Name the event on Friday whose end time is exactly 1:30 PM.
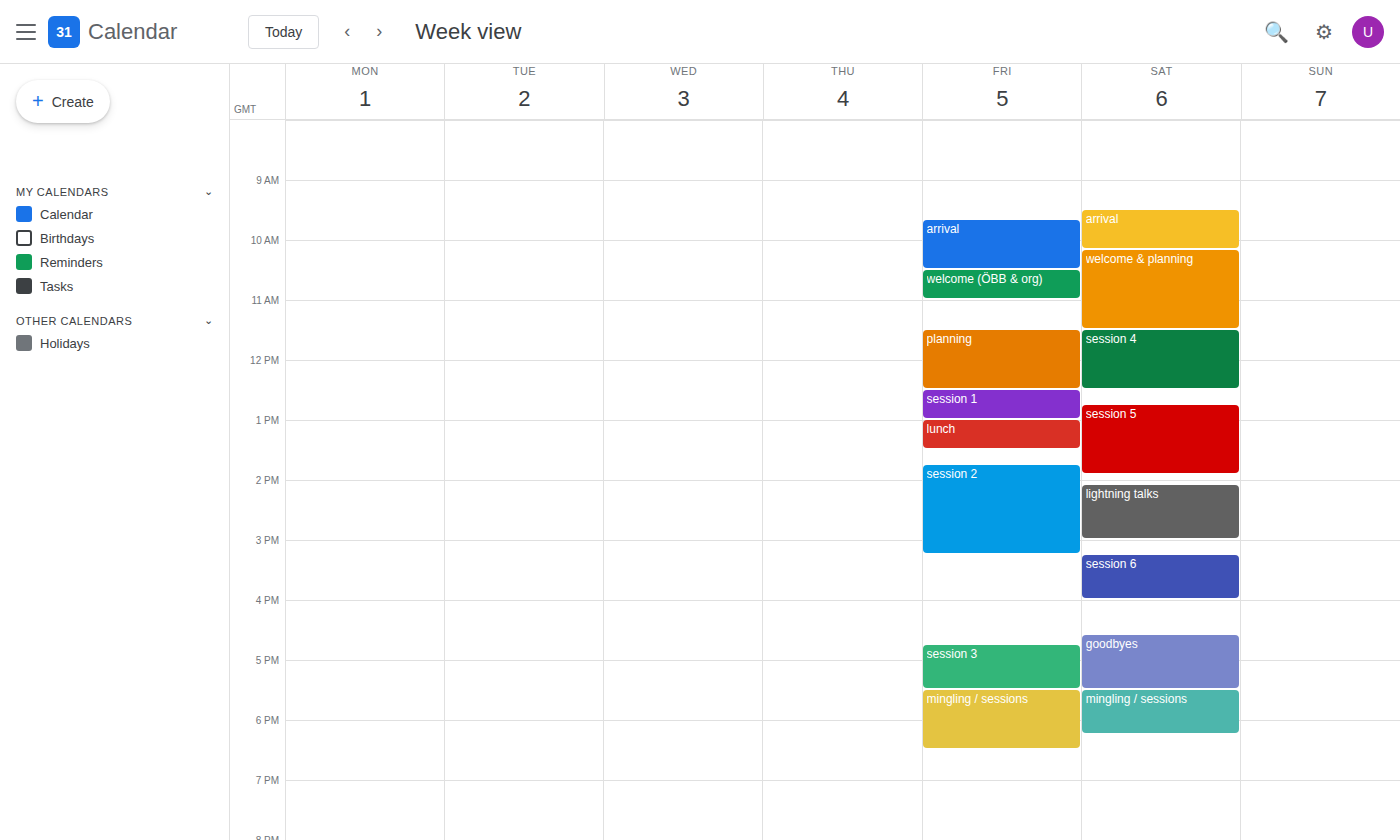
"lunch"